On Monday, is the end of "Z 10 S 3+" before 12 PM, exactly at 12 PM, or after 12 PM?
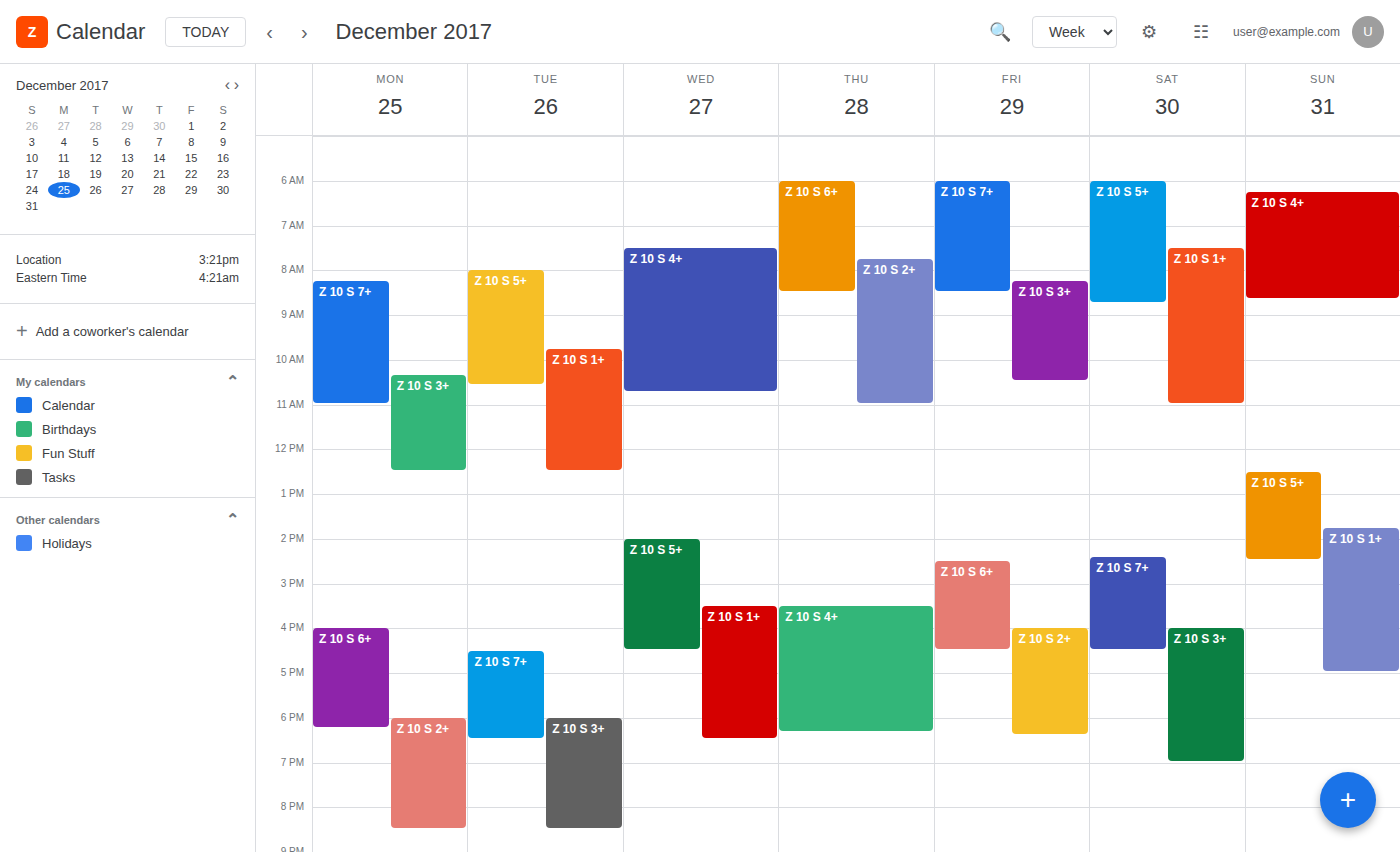
12:30 PM -- after 12 PM, 30 minutes below the 12 PM line.